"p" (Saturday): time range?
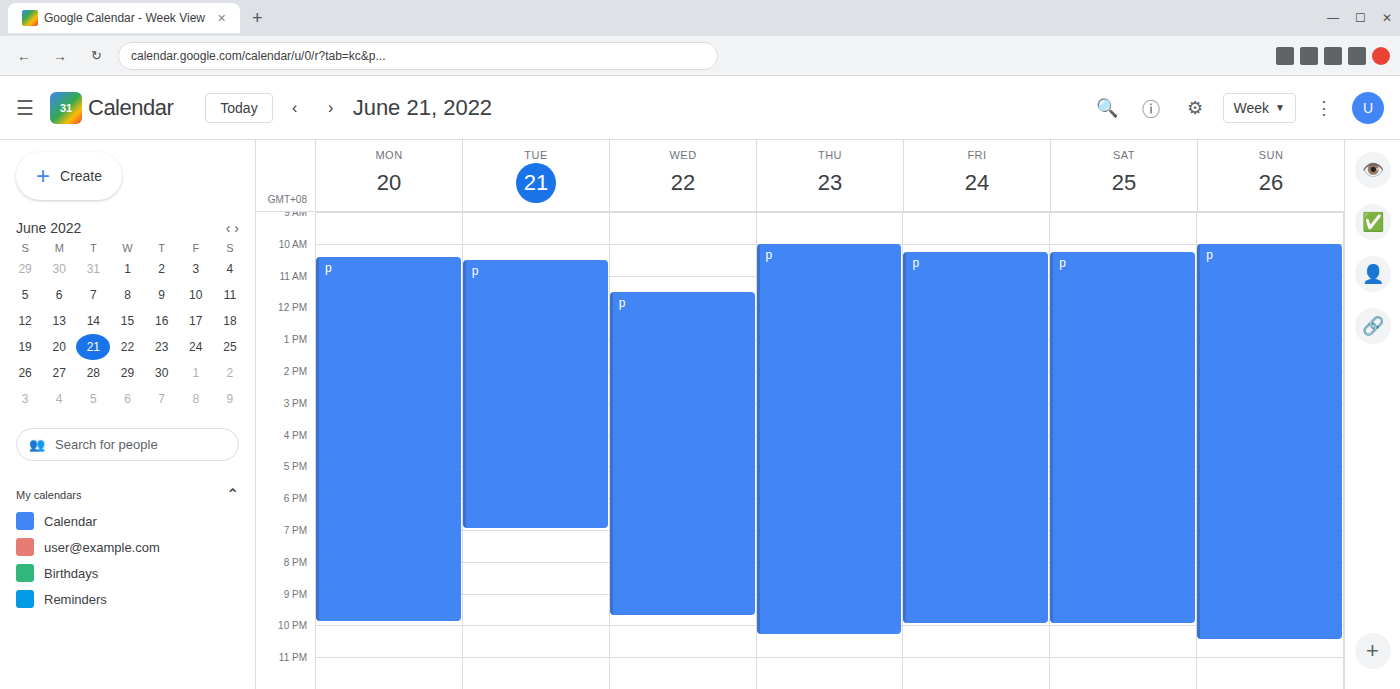
10:15 AM to 10:00 PM